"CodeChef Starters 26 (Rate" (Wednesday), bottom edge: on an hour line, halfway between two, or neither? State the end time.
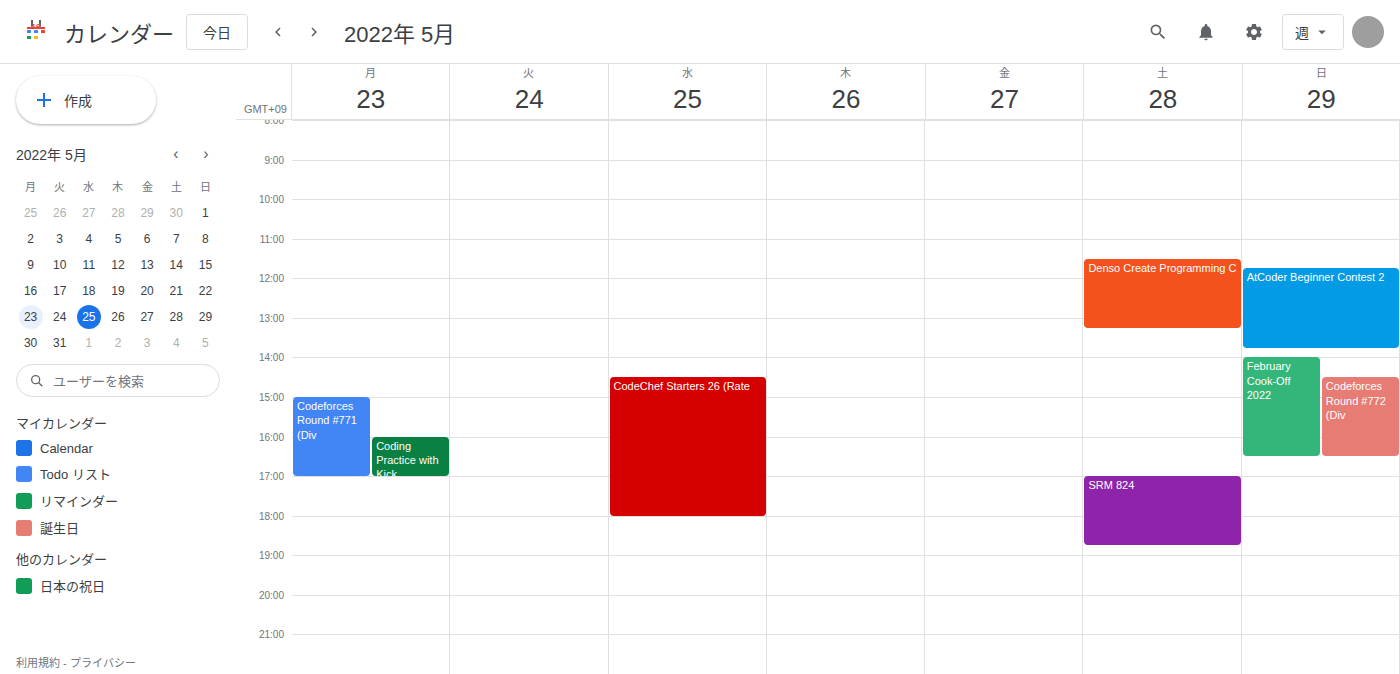
18:00 -- exactly on the 18:00 line.